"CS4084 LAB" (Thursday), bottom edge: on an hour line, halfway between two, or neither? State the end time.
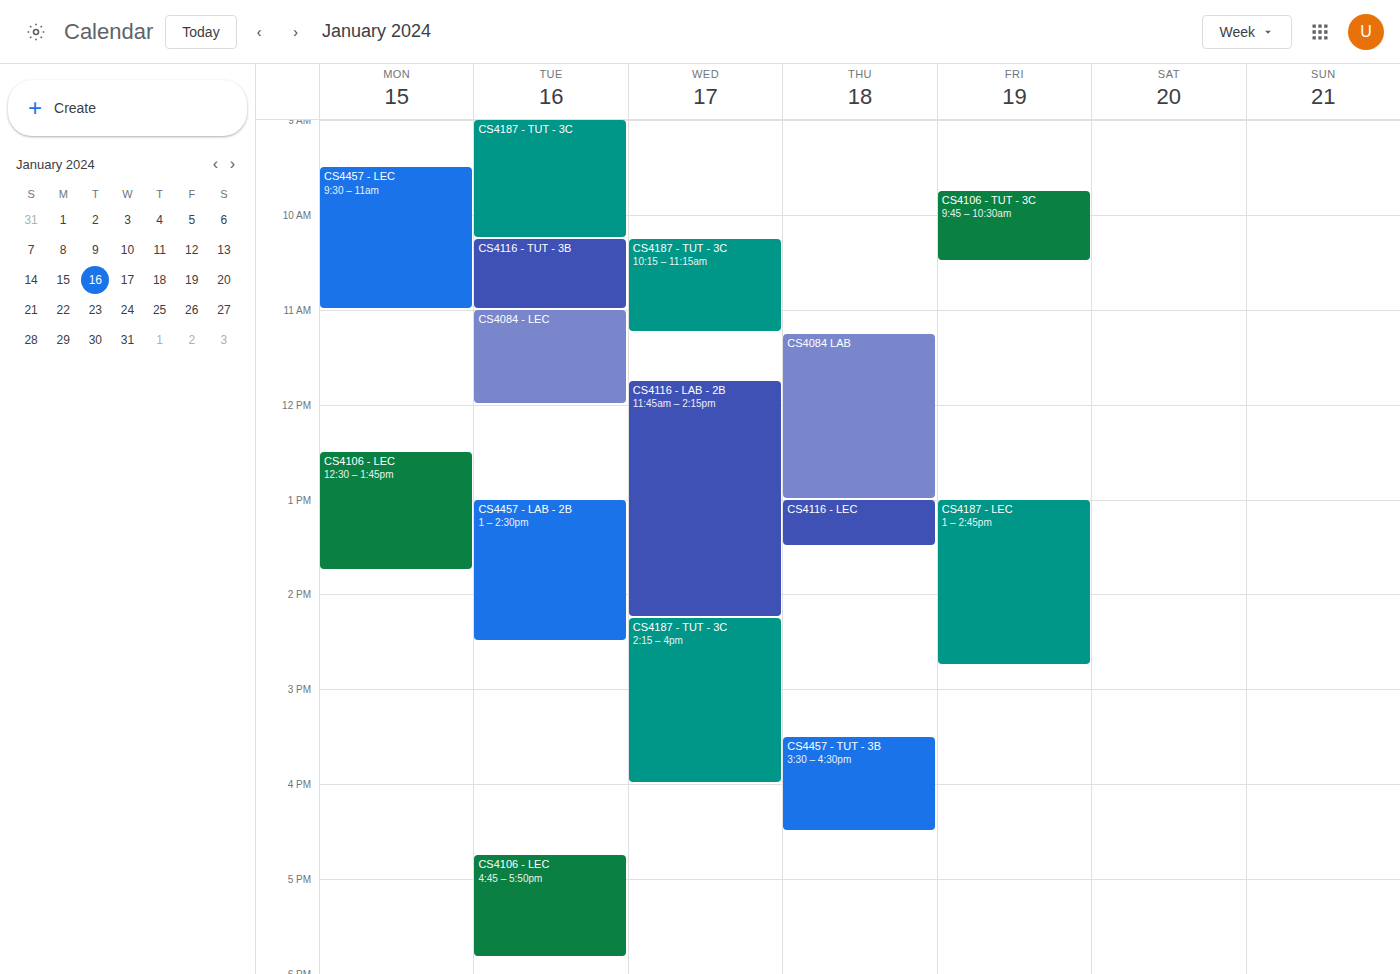
1:00 PM -- exactly on the 1 PM line.